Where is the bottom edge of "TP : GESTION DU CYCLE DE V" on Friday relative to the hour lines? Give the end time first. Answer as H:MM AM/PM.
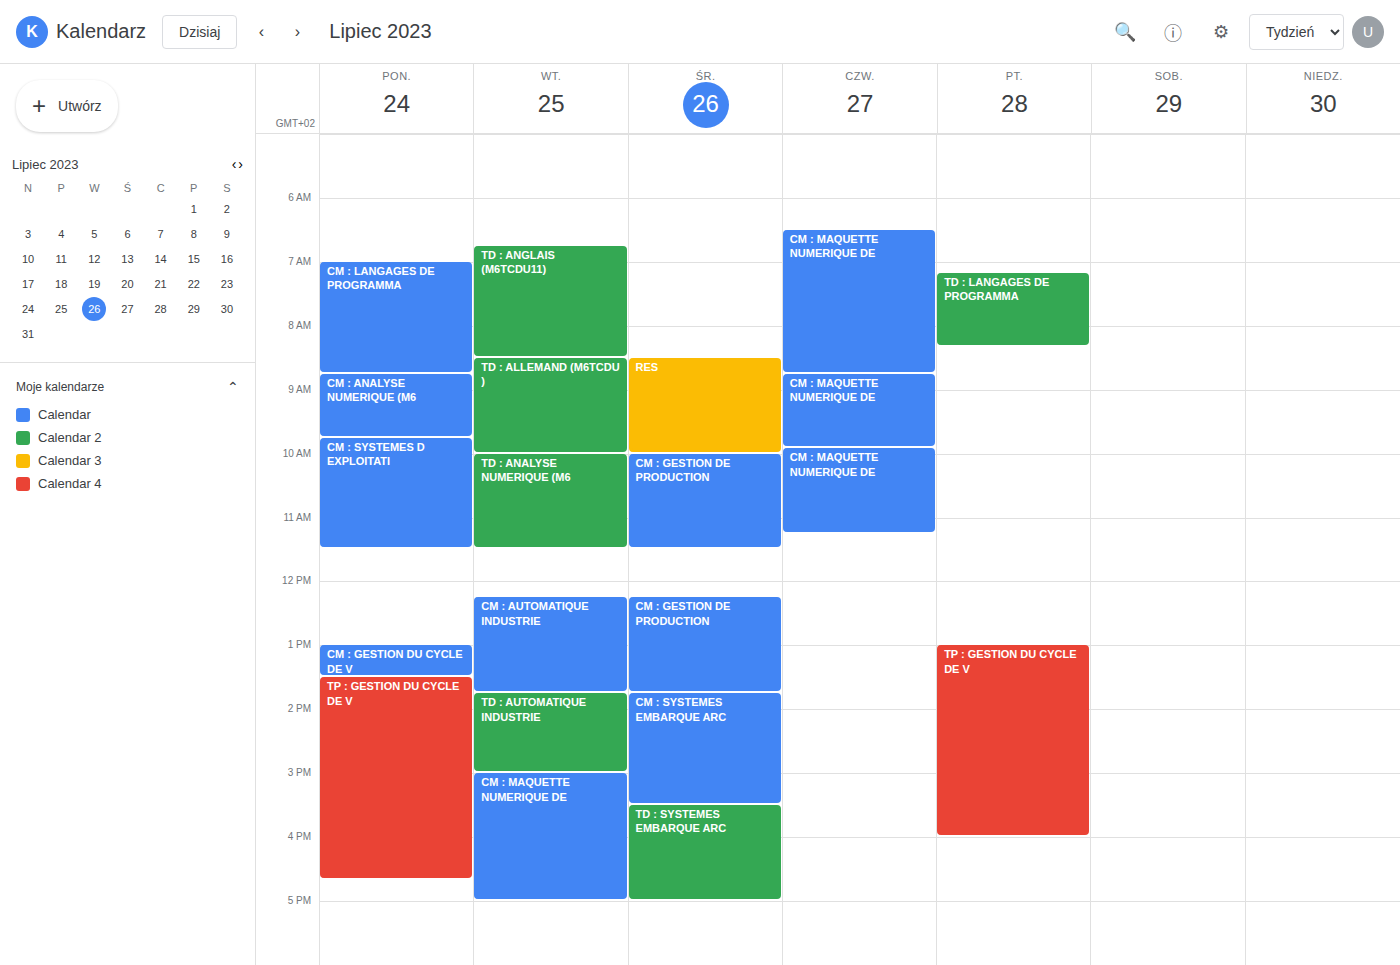
4:00 PM -- exactly on the 4 PM line.